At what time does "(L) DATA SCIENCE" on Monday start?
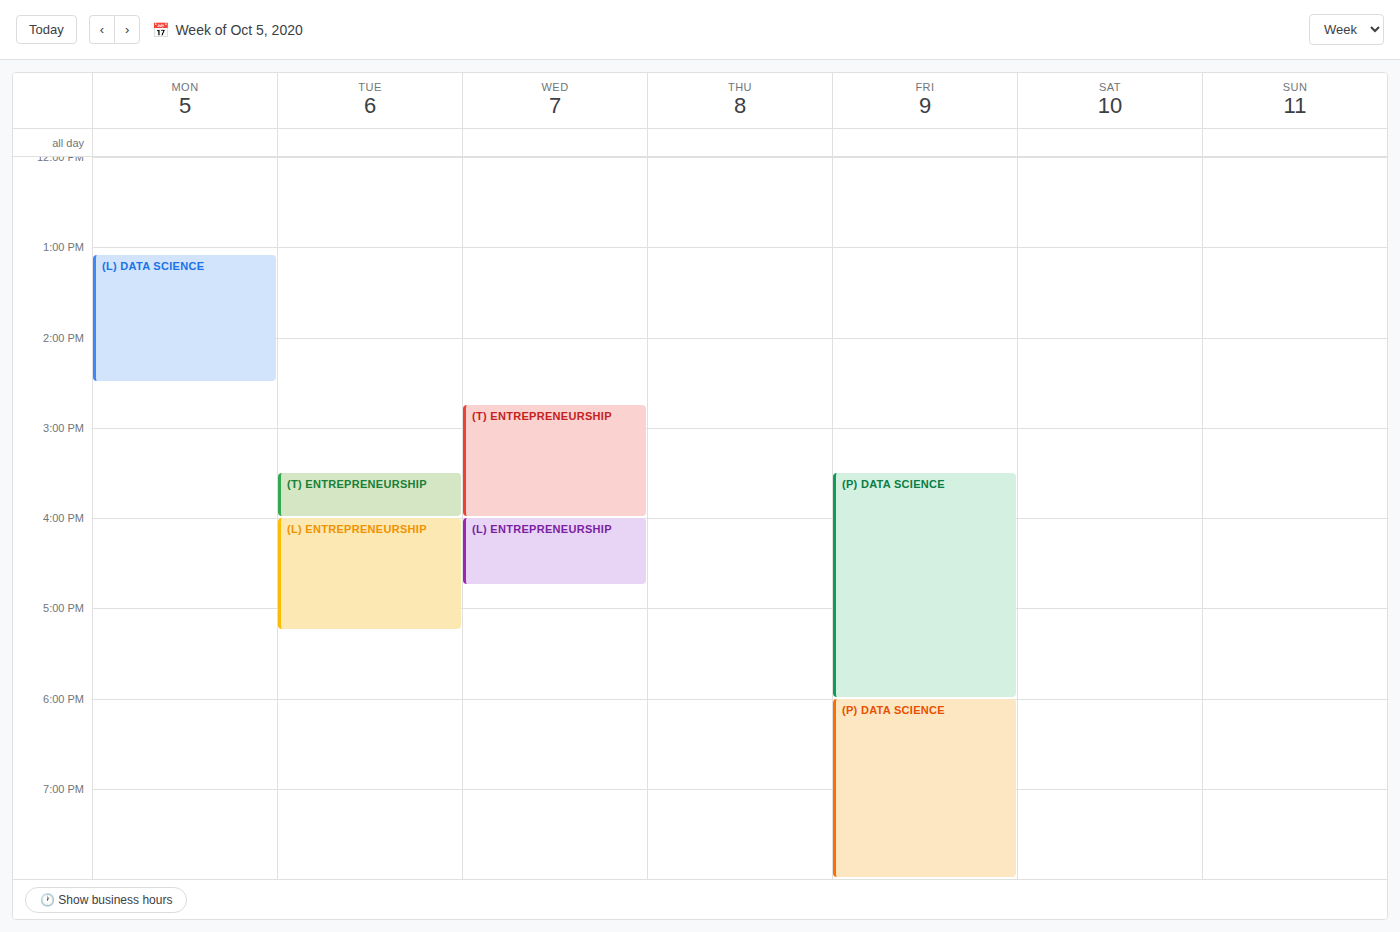
1:05 PM